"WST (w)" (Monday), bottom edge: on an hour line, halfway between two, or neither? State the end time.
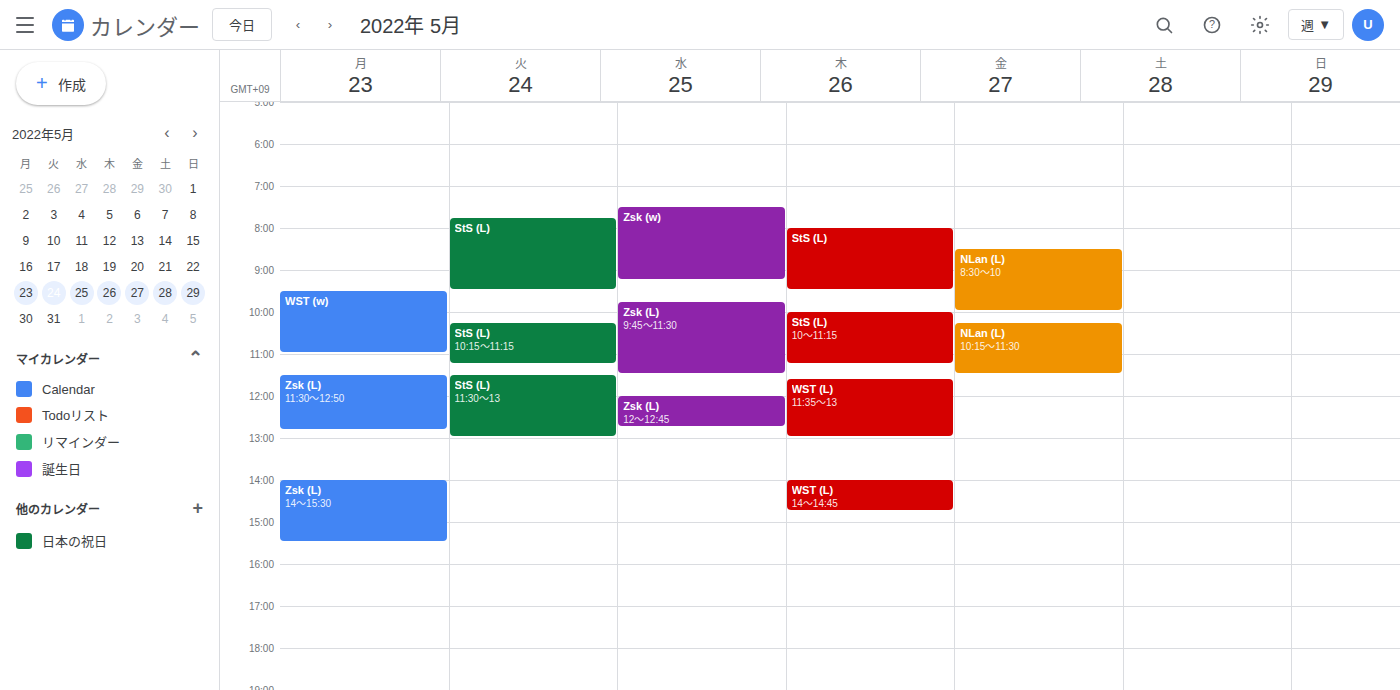
11:00 AM -- exactly on the 11 AM line.